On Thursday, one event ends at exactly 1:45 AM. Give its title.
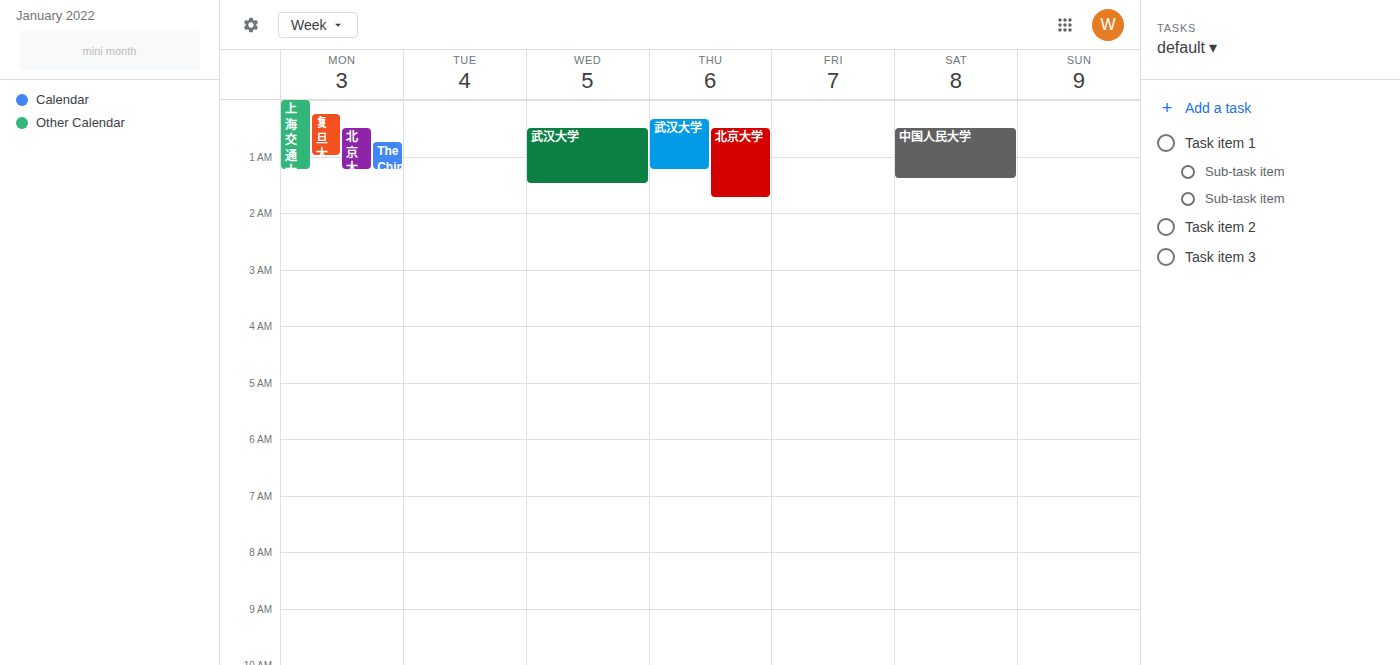
"北京大学"